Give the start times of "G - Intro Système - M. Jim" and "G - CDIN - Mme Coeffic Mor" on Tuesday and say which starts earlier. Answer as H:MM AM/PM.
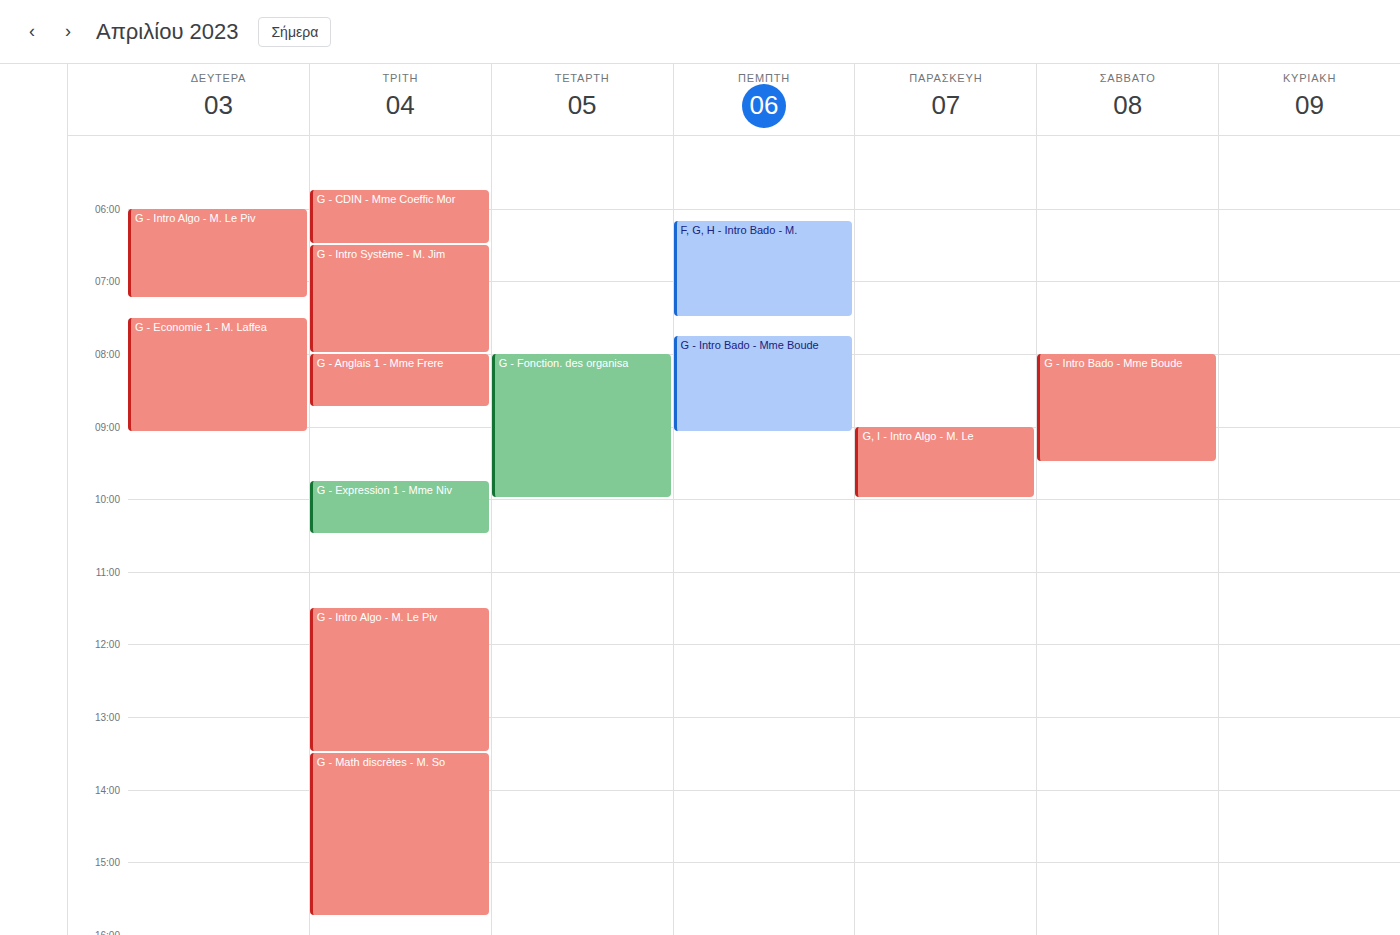
"G - CDIN - Mme Coeffic Mor" 5:45 AM; "G - Intro Système - M. Jim" 6:30 AM.